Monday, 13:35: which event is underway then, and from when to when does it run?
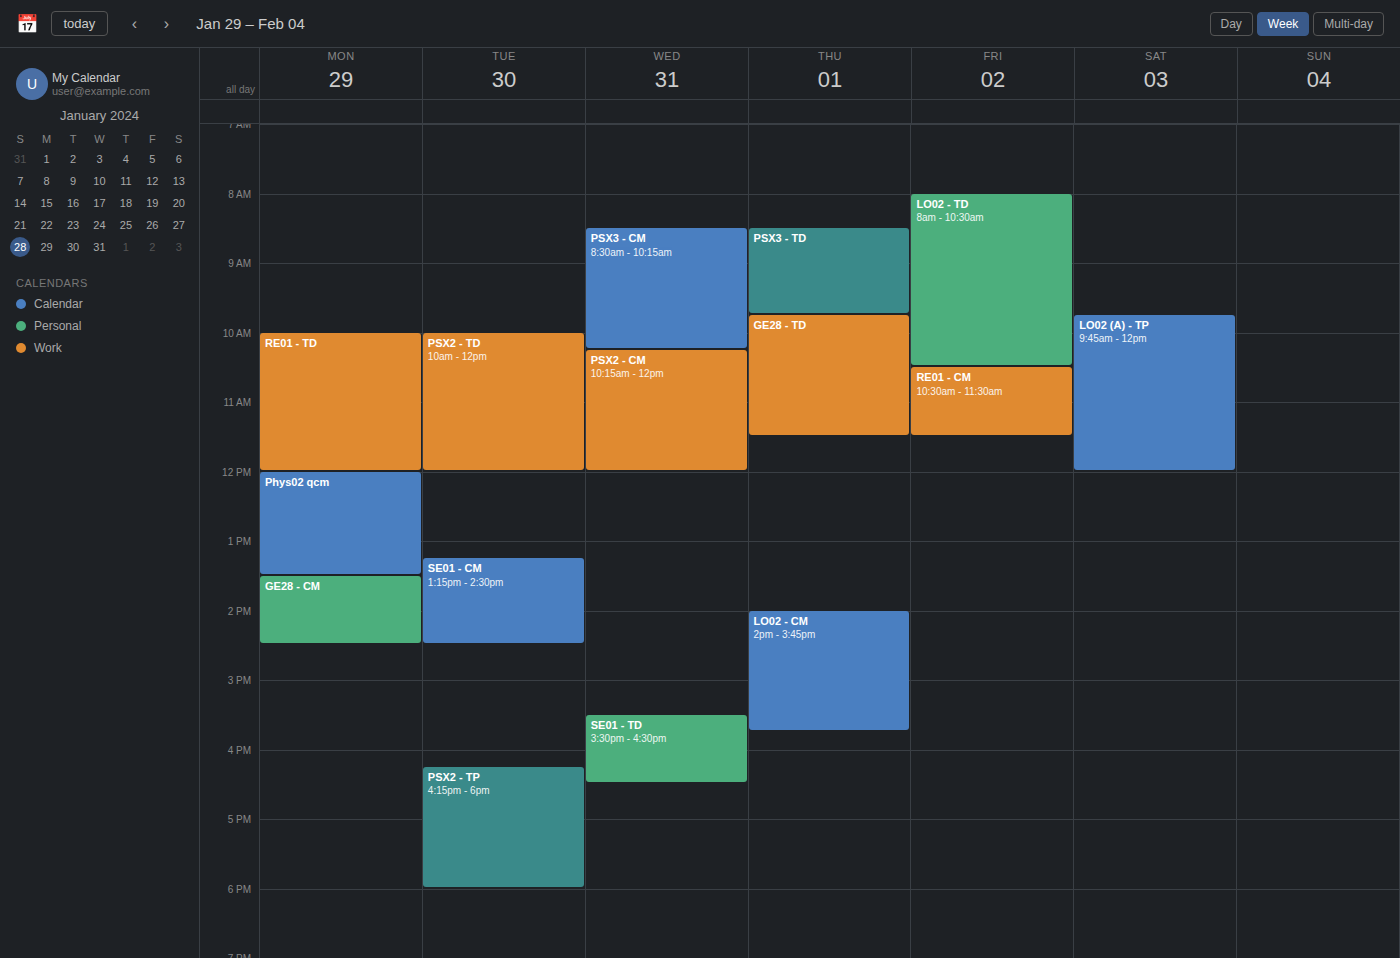
"GE28 - CM", 13:30 to 14:30